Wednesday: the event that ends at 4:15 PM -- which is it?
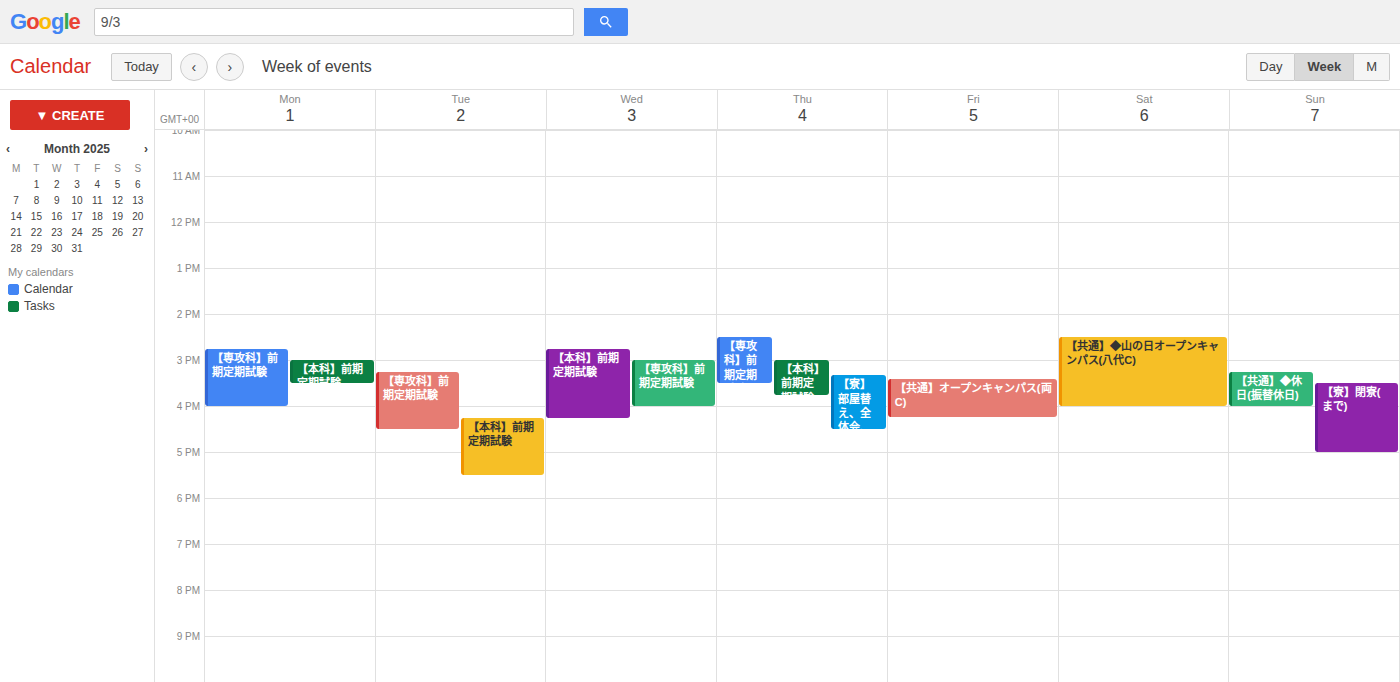
"【本科】前期定期試験"